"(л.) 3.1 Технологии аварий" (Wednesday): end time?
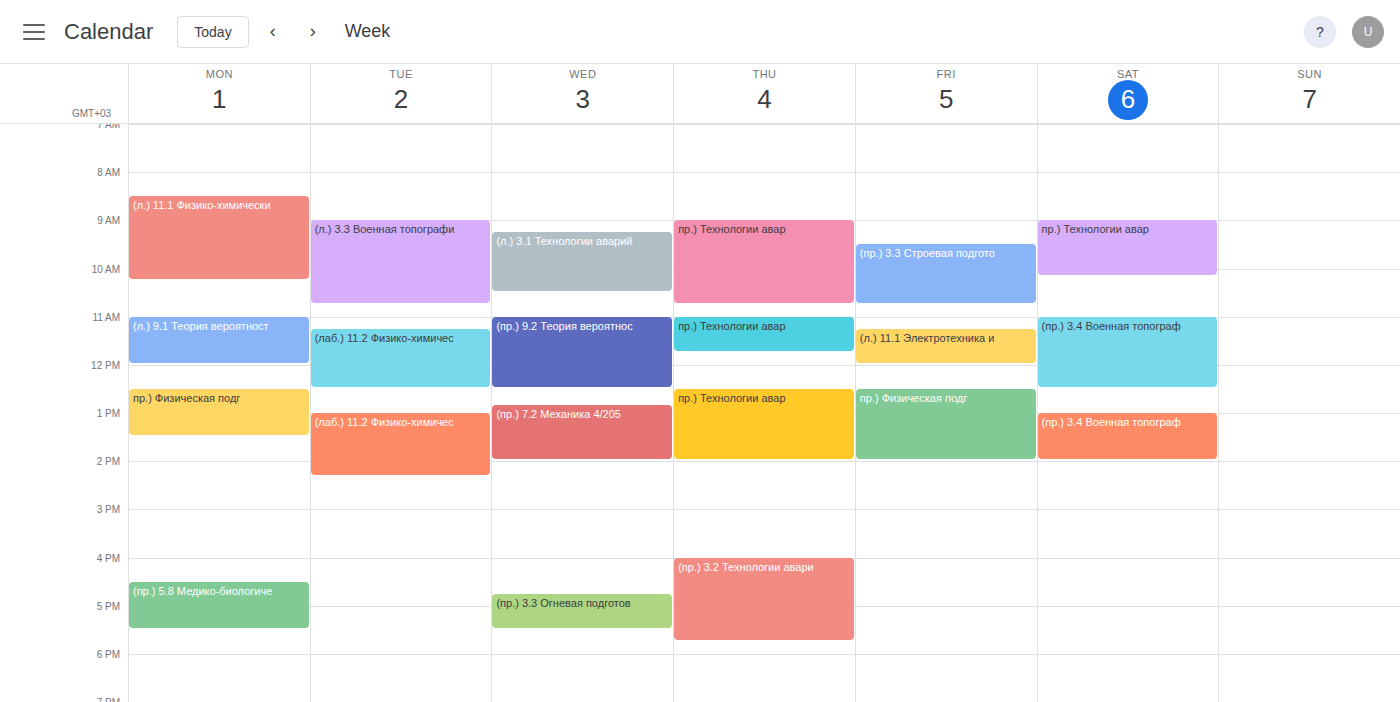
10:30 AM